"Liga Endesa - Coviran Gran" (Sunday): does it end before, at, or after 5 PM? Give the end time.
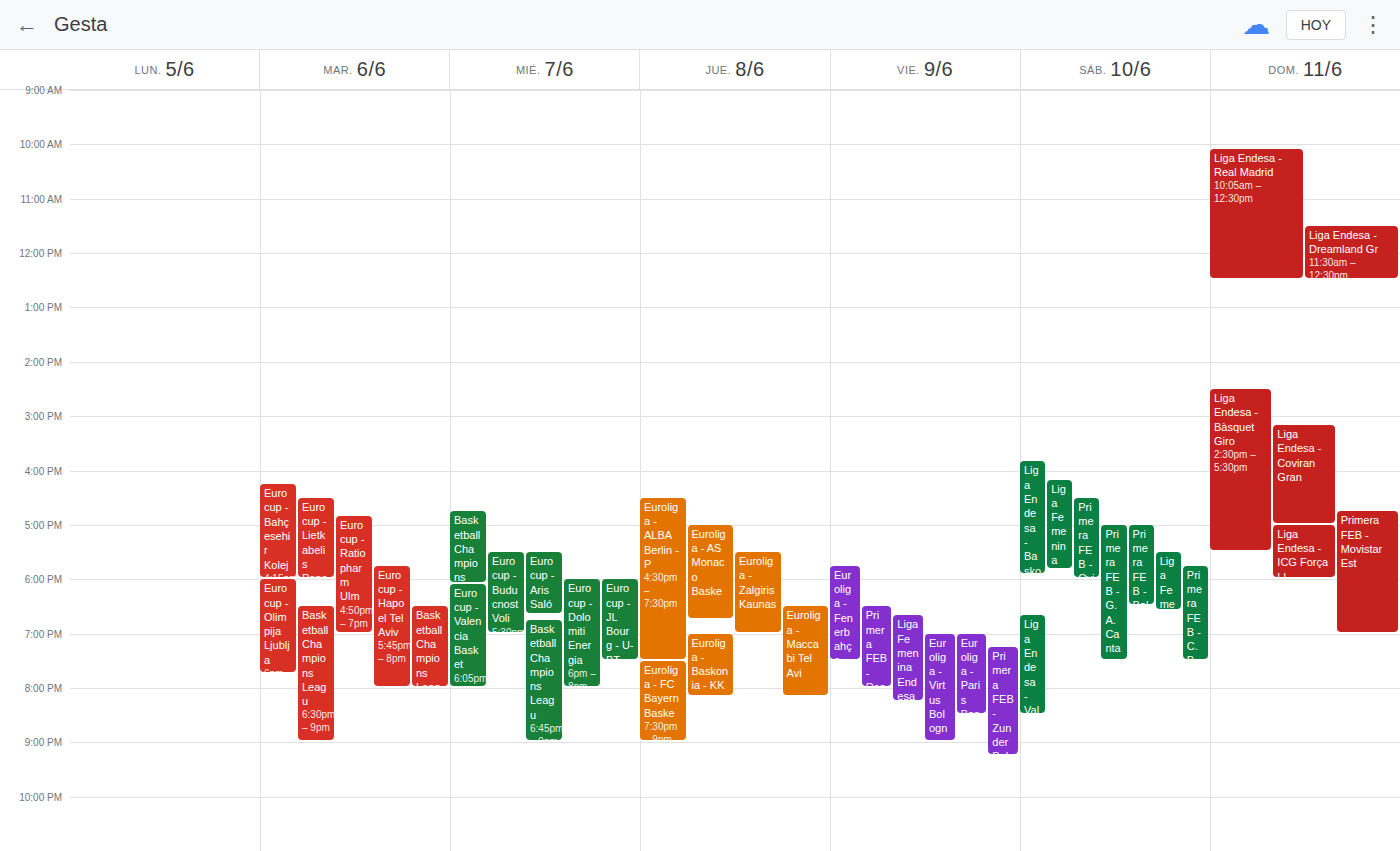
5:00 PM -- exactly at 5 PM, on the 5 PM line.